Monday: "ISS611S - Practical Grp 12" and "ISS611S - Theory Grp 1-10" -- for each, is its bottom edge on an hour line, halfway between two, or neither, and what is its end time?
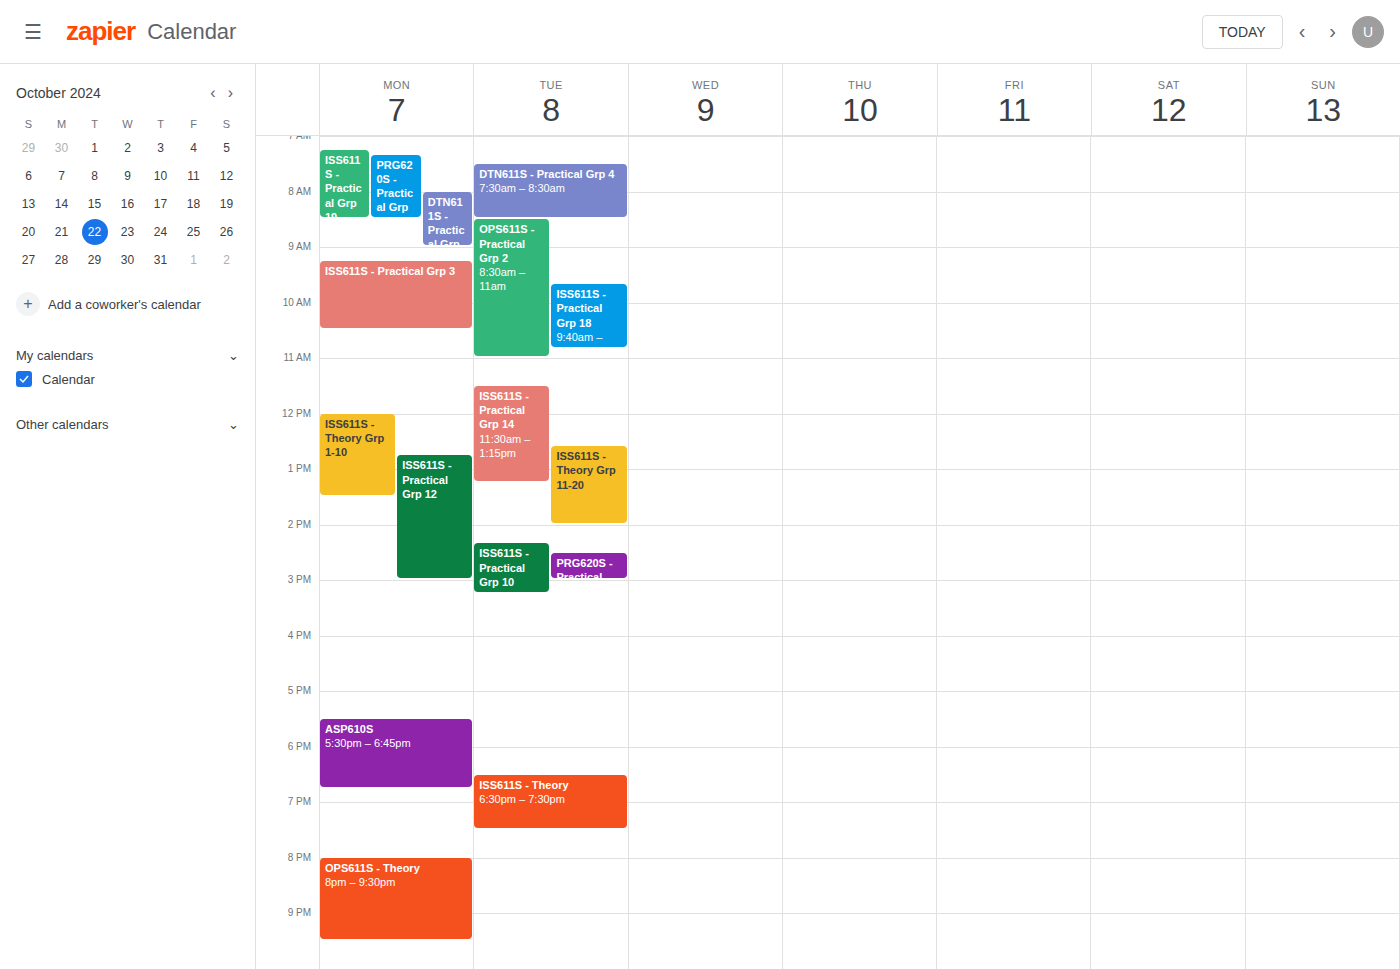
"ISS611S - Practical Grp 12": 15:00, exactly on the 15:00 line. "ISS611S - Theory Grp 1-10": 13:30, halfway between the 13:00 and 14:00 lines.